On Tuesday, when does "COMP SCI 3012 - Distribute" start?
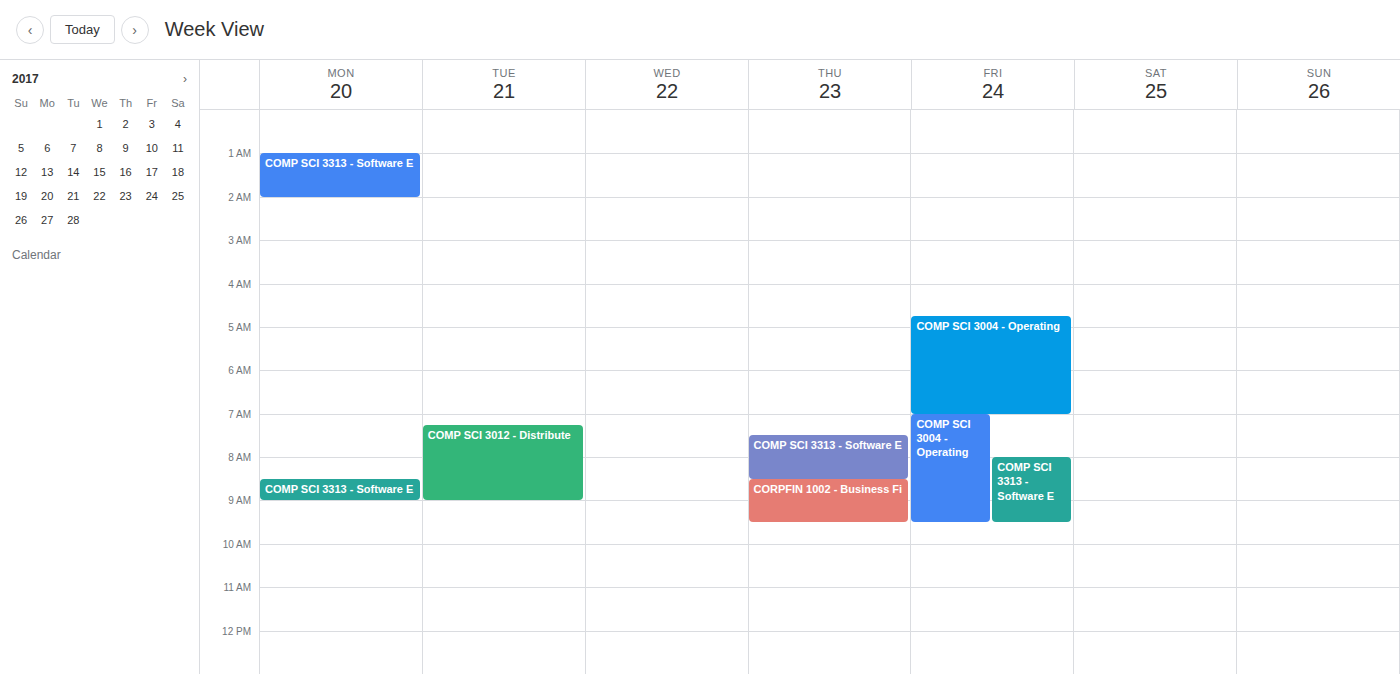
7:15 AM